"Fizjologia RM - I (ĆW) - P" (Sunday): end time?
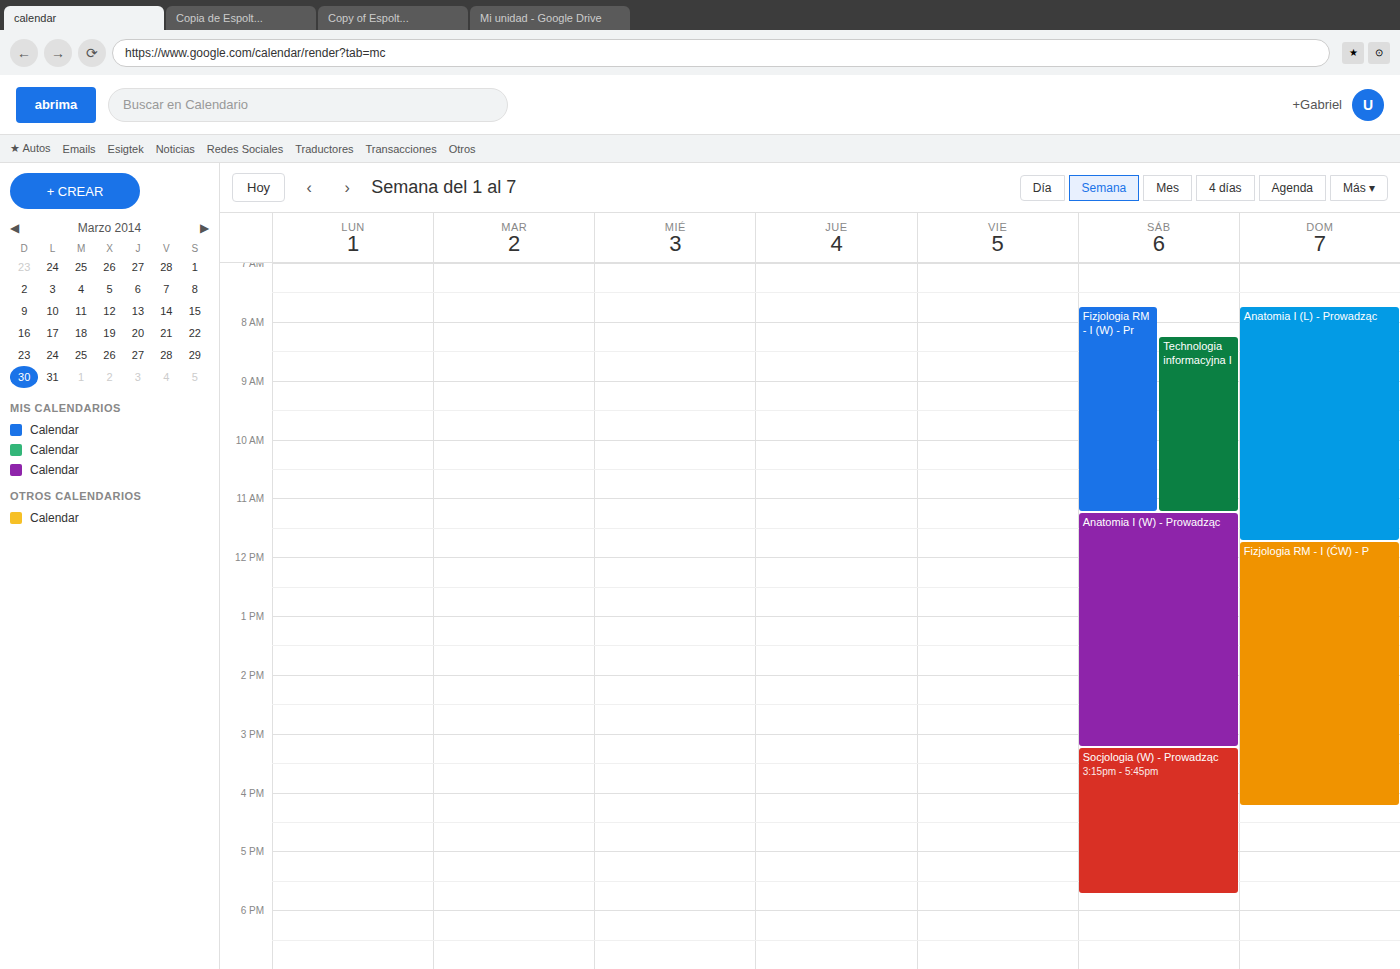
4:15 PM